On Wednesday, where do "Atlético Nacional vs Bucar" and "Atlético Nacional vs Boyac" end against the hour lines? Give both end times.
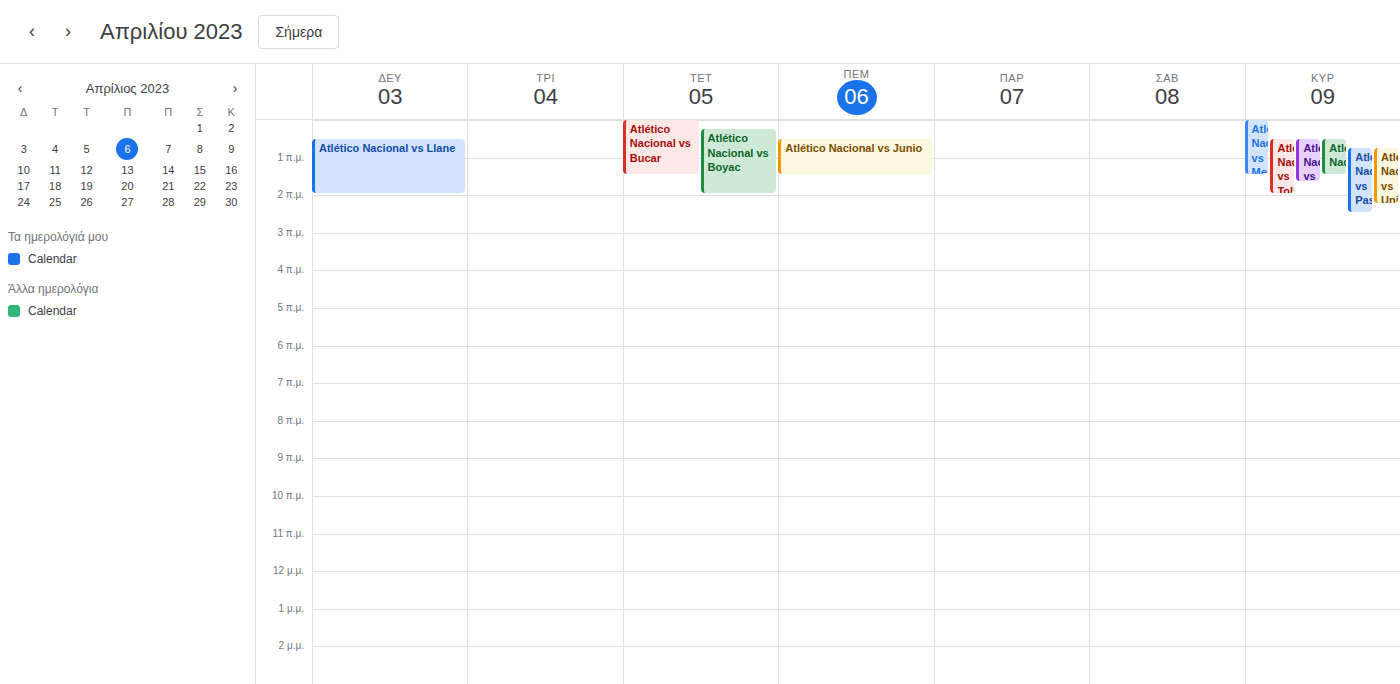
"Atlético Nacional vs Bucar": 1:30 AM, halfway between the 1 AM and 2 AM lines. "Atlético Nacional vs Boyac": 2:00 AM, exactly on the 2 AM line.